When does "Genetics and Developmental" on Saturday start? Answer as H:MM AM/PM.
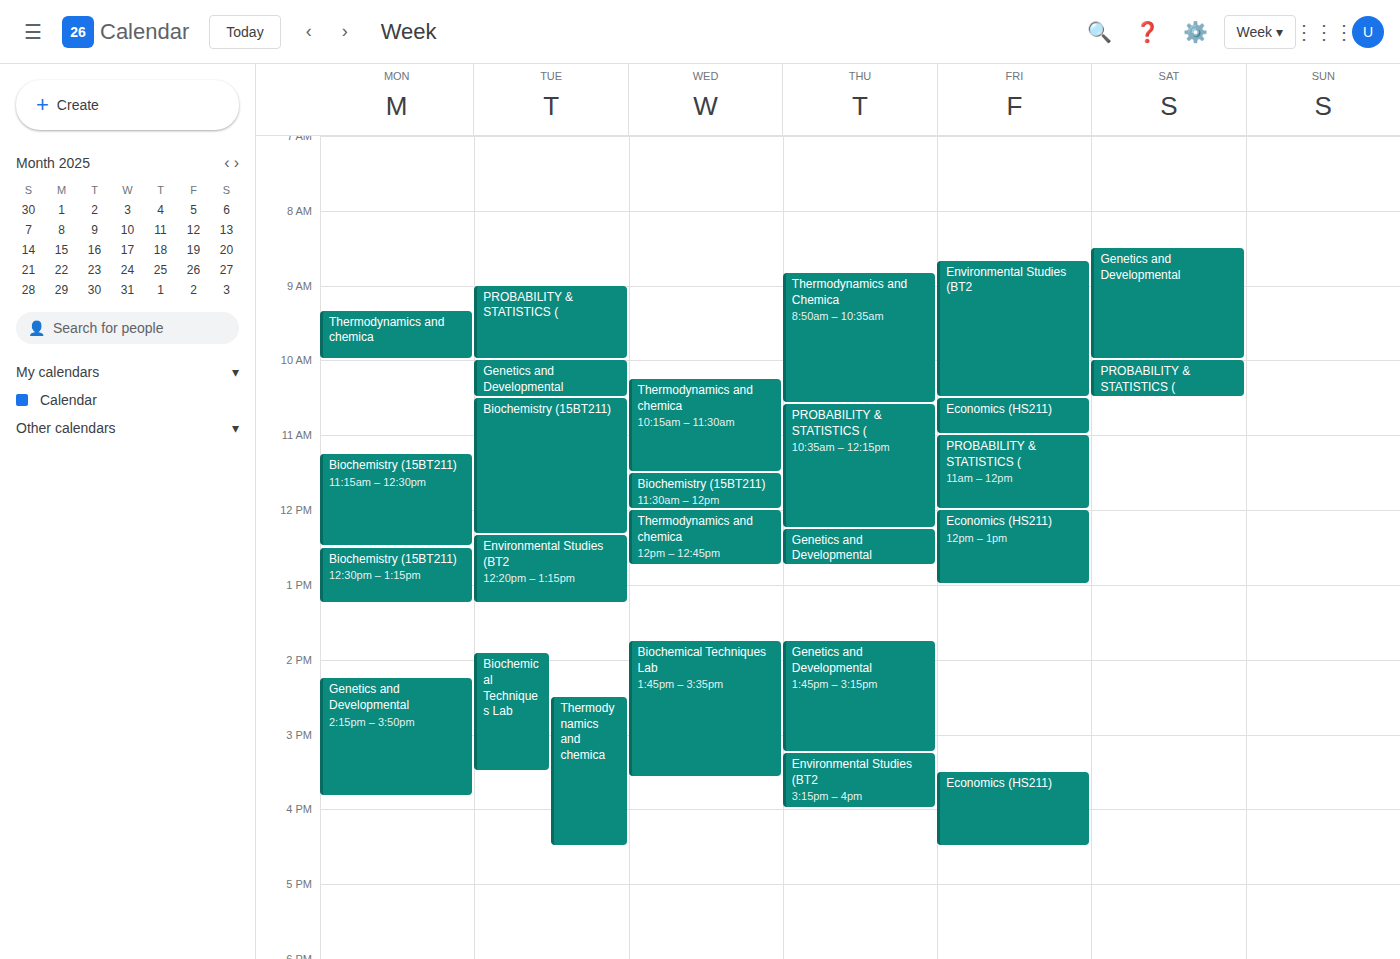
8:30 AM